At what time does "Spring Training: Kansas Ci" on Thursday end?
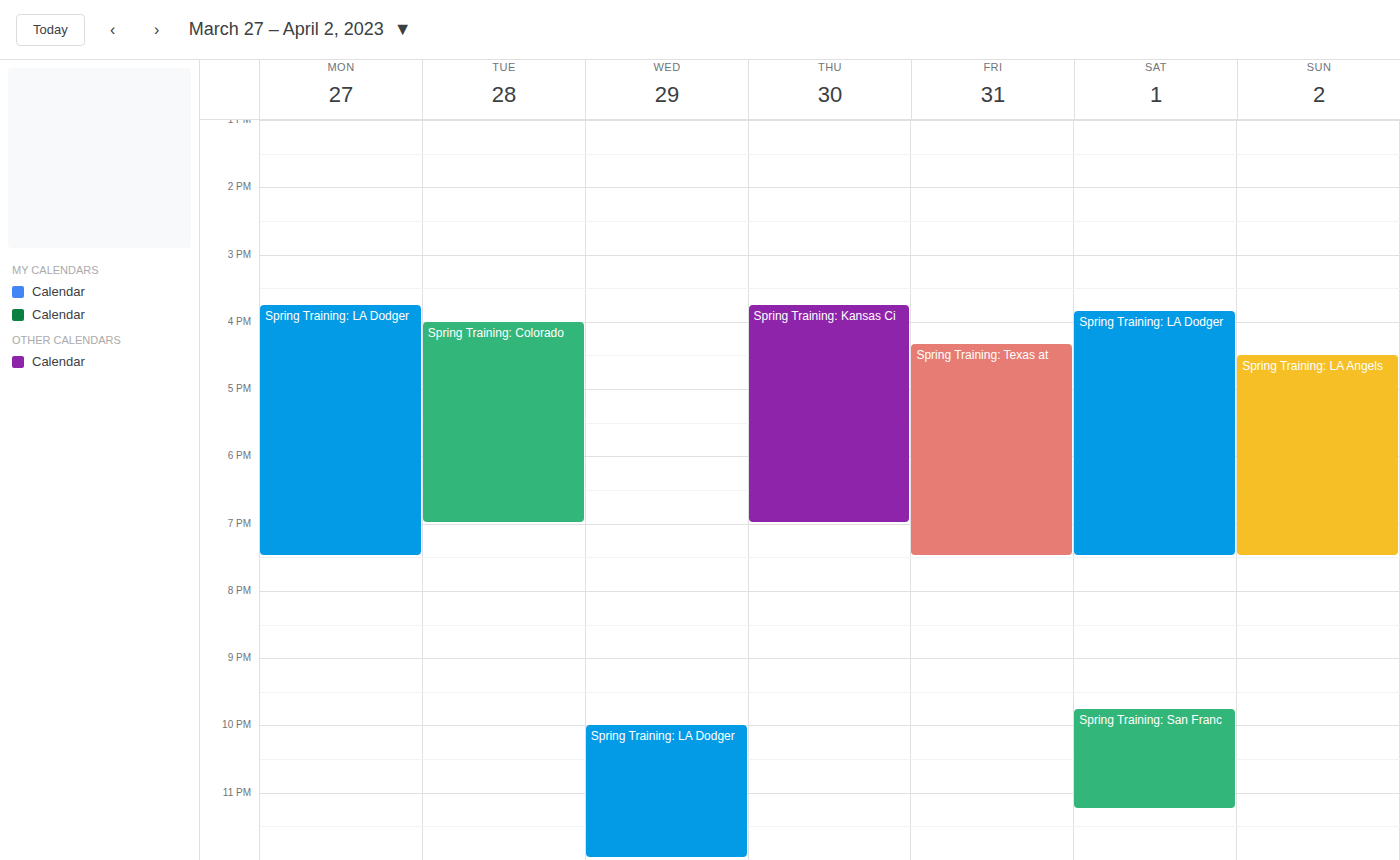
7:00 PM